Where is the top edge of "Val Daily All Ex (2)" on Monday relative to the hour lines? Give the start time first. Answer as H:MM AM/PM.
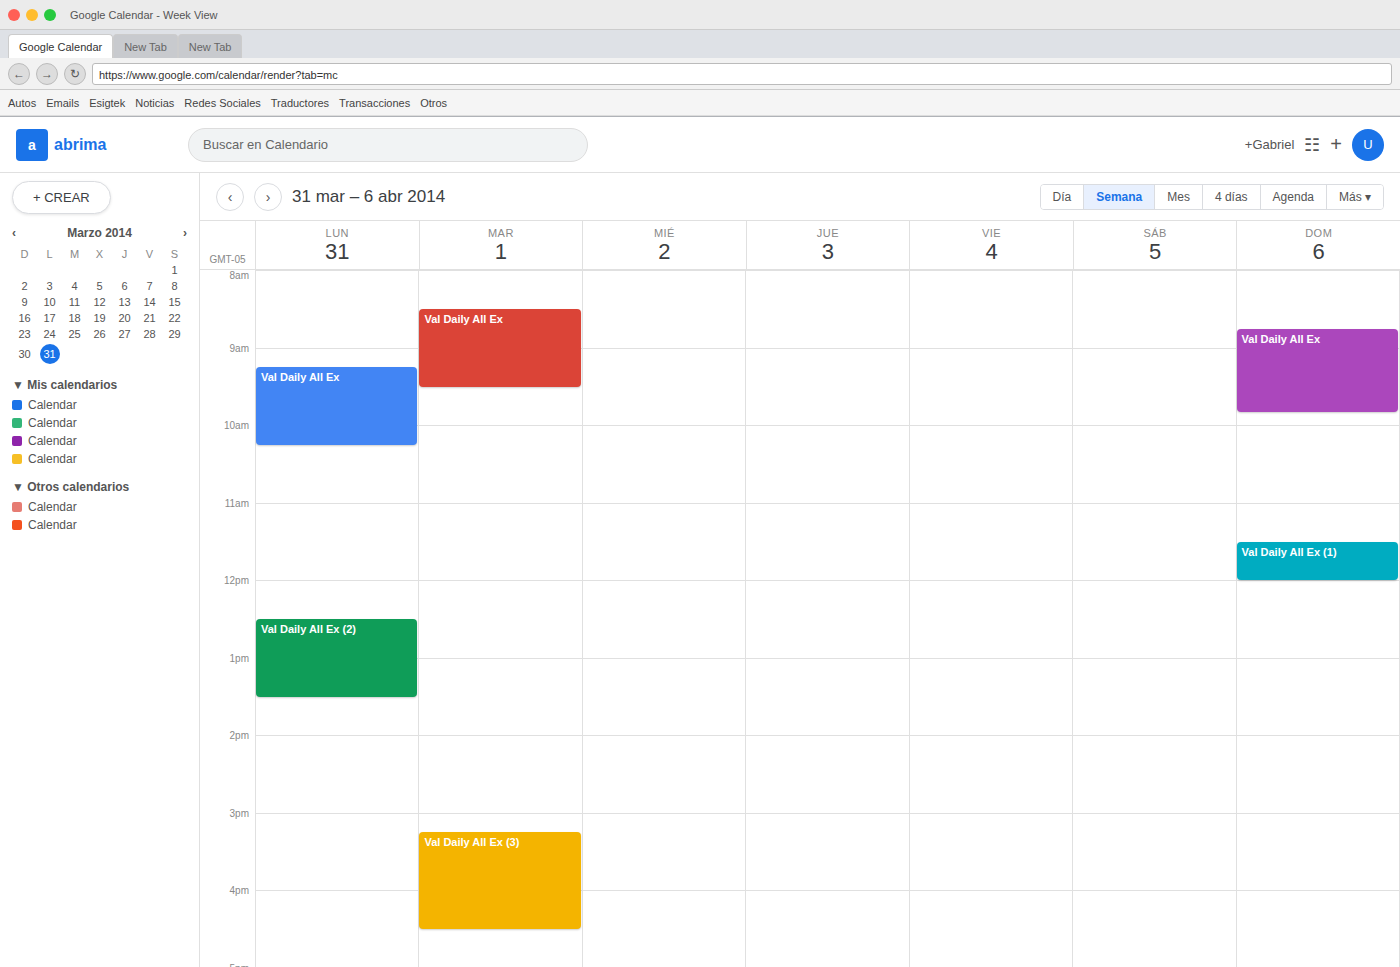
12:30 PM -- halfway between the 12 PM and 1 PM lines.